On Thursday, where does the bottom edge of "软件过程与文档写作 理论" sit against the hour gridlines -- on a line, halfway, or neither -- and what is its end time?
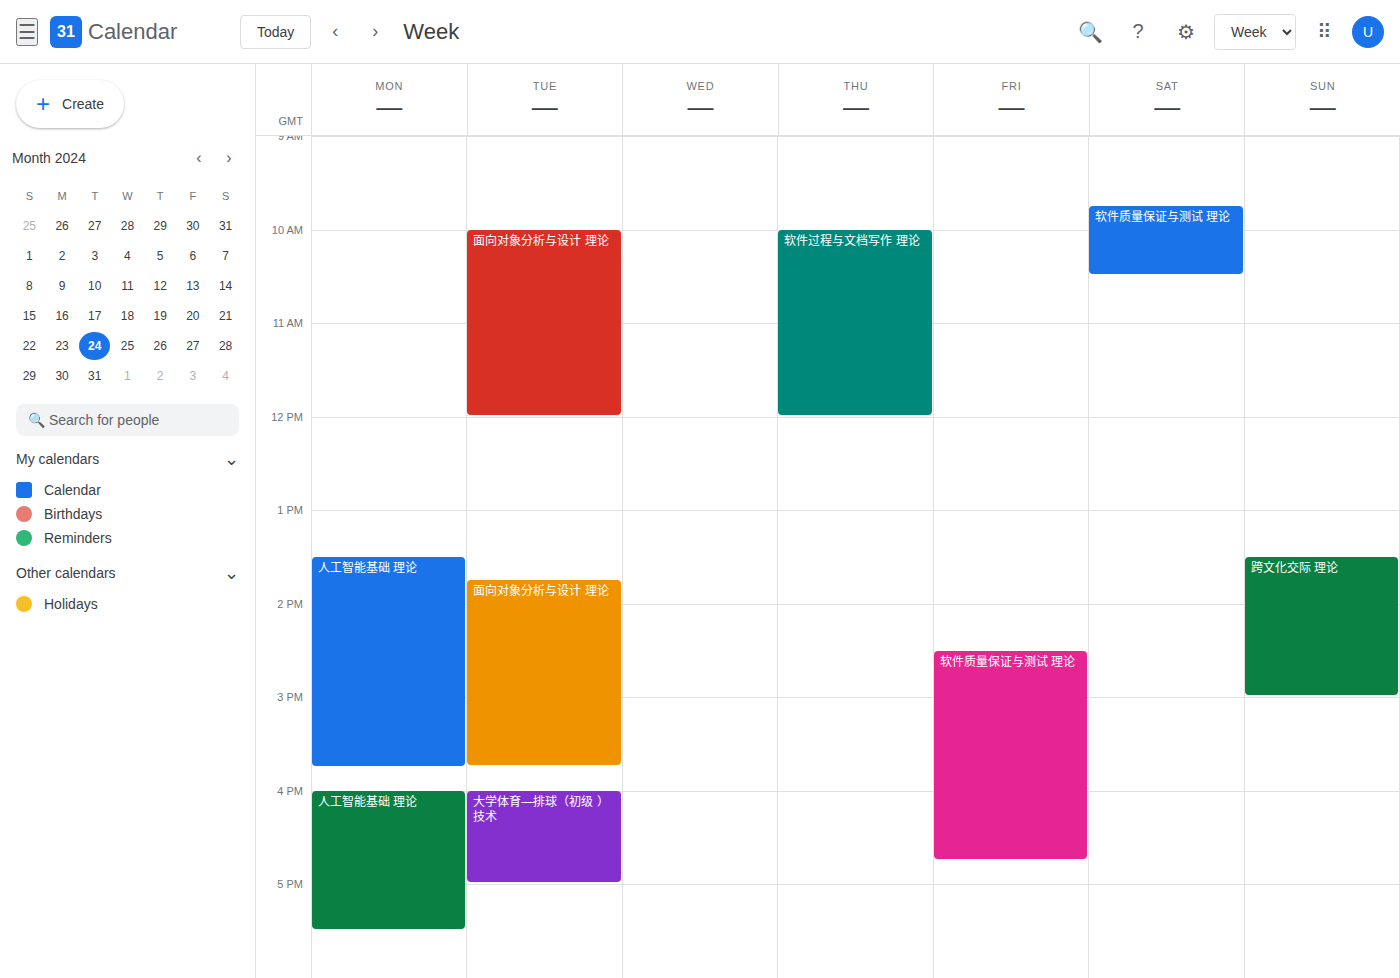
12:00 -- exactly on the 12:00 line.